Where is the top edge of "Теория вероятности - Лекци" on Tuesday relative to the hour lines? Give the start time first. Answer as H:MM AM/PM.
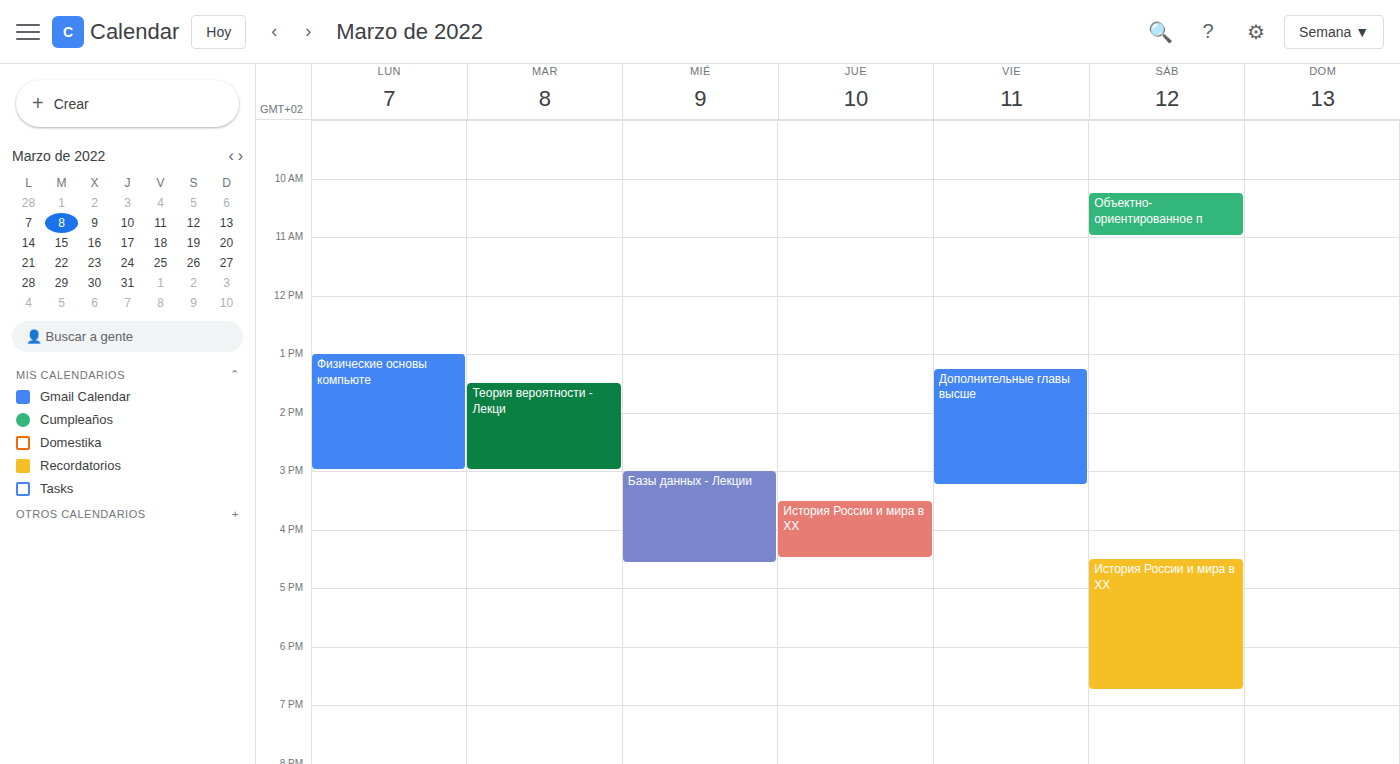
1:30 PM -- halfway between the 1 PM and 2 PM lines.